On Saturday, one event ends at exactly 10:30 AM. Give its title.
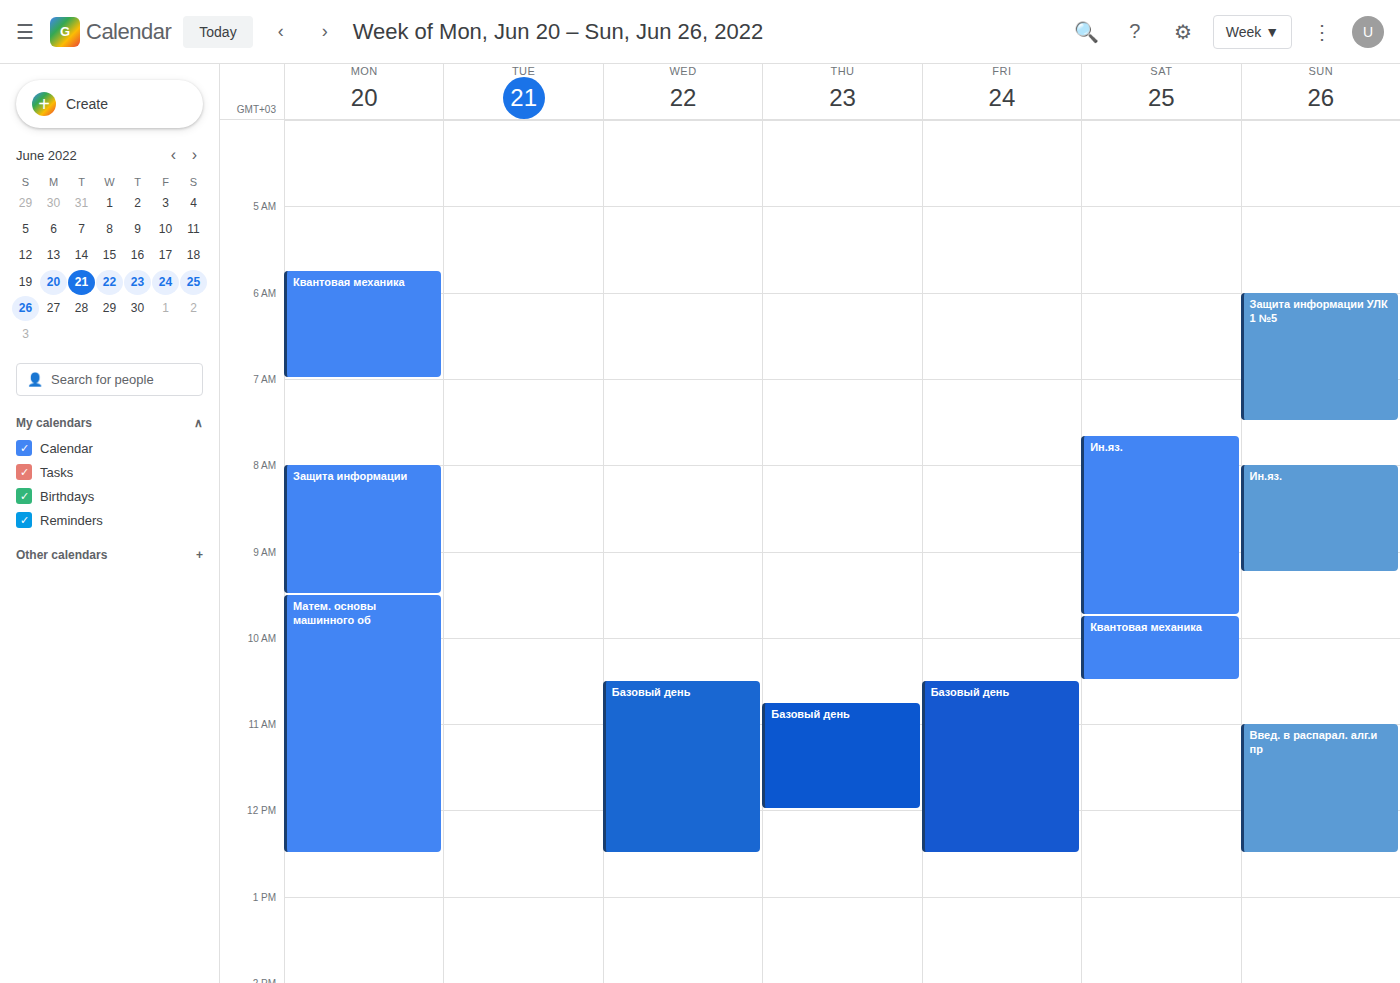
"Квантовая механика"